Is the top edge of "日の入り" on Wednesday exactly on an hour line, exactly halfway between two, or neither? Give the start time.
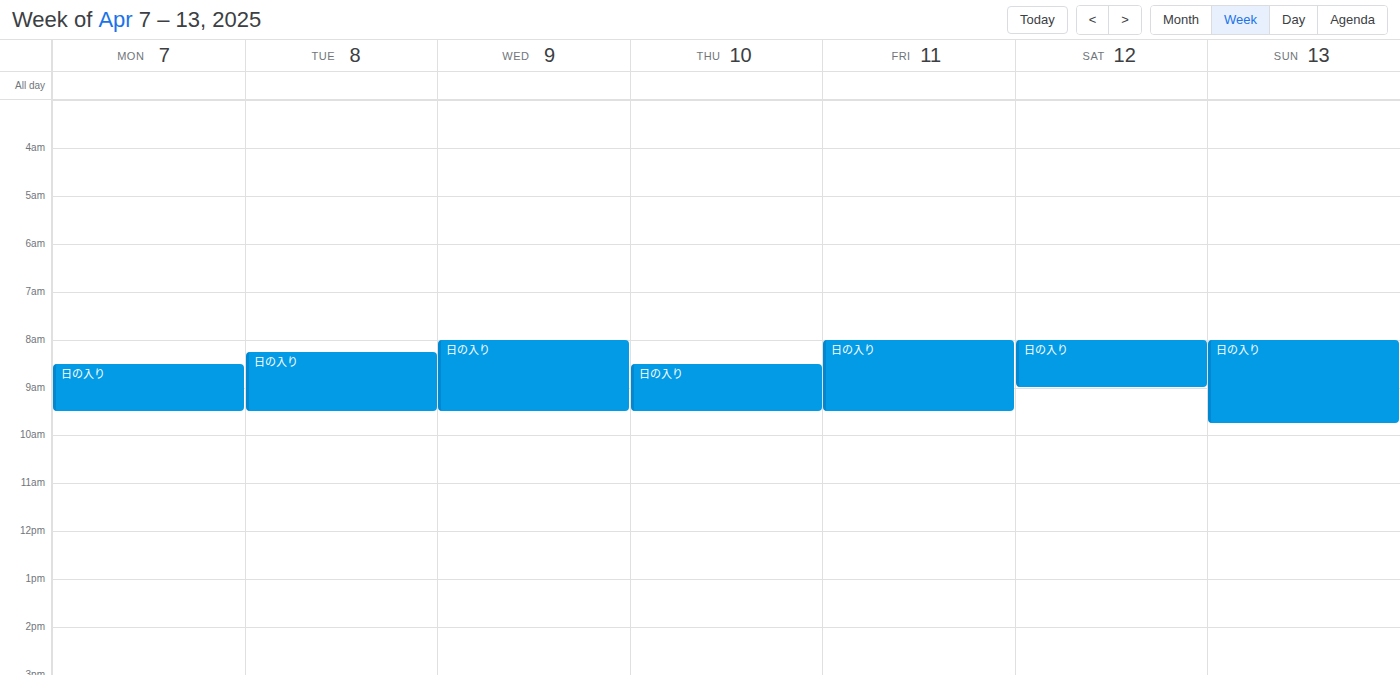
08:00 -- exactly on the 08:00 line.